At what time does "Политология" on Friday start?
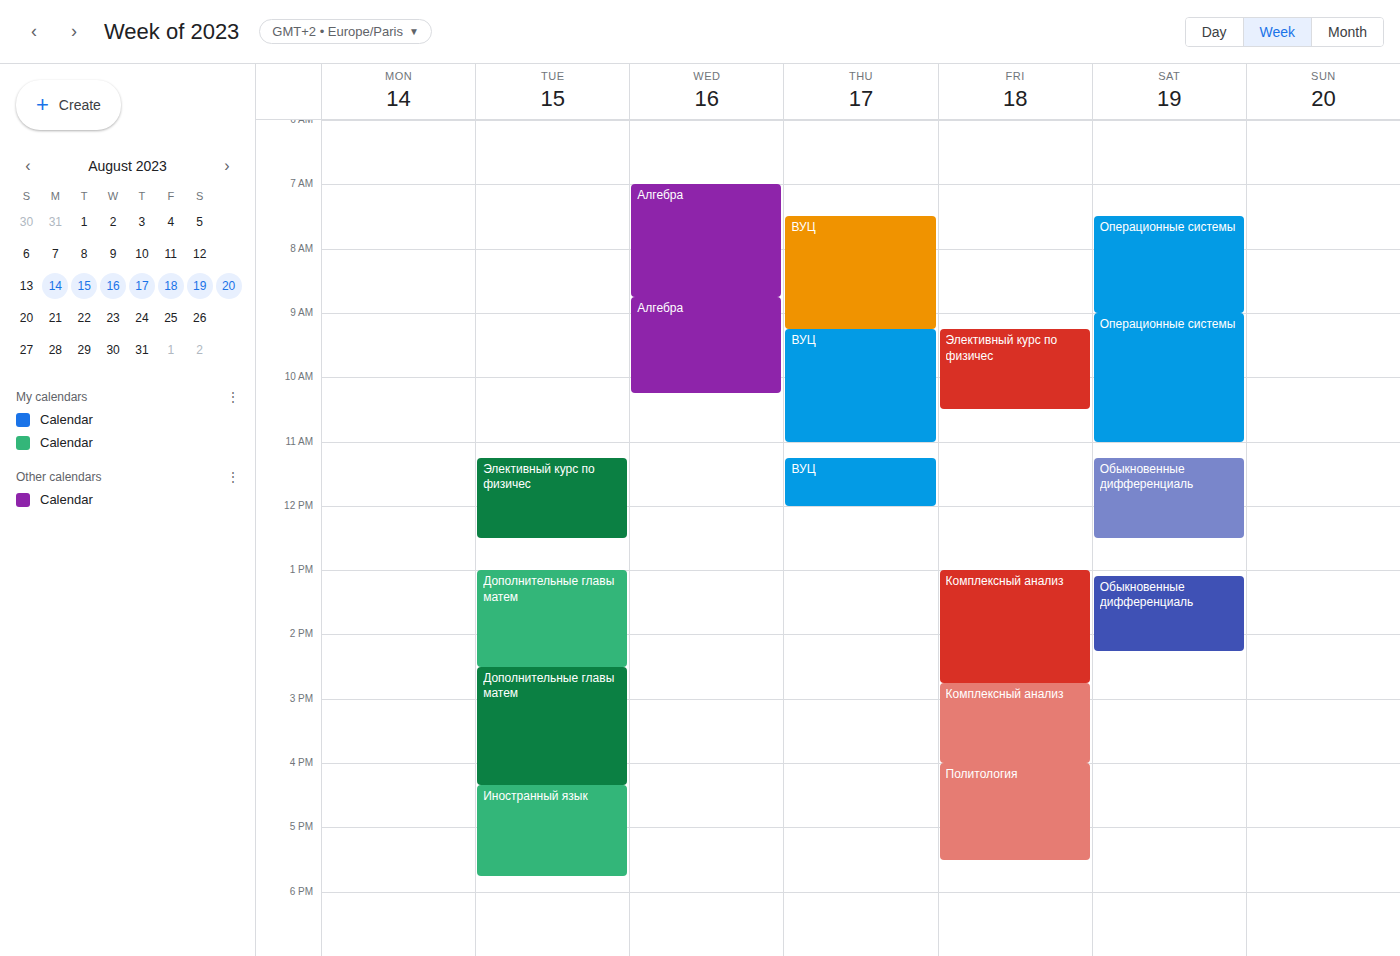
16:00